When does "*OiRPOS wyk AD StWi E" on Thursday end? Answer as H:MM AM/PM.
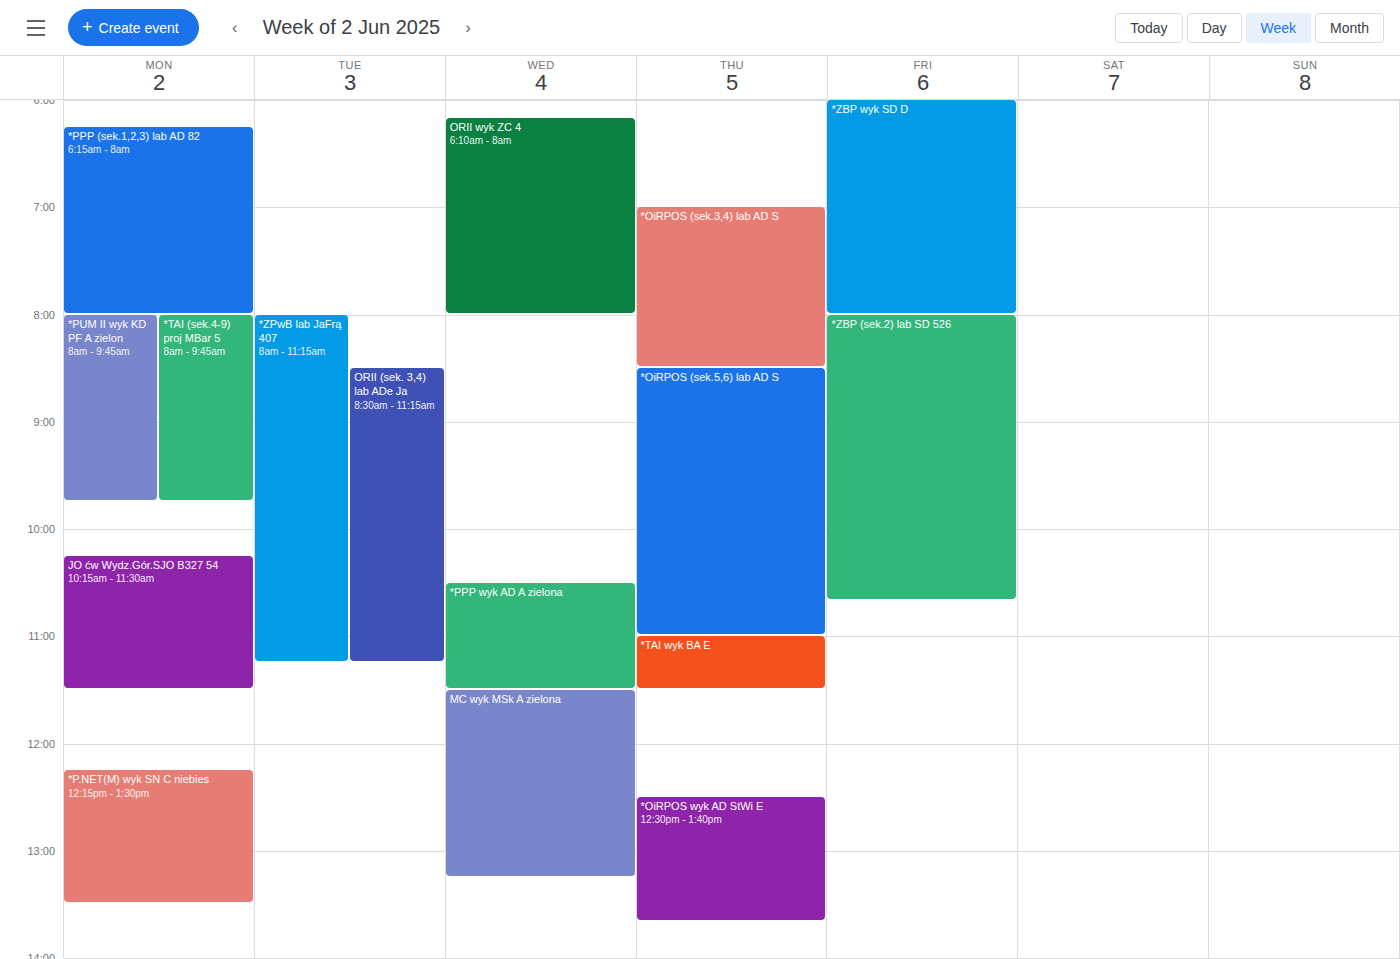
1:40 PM